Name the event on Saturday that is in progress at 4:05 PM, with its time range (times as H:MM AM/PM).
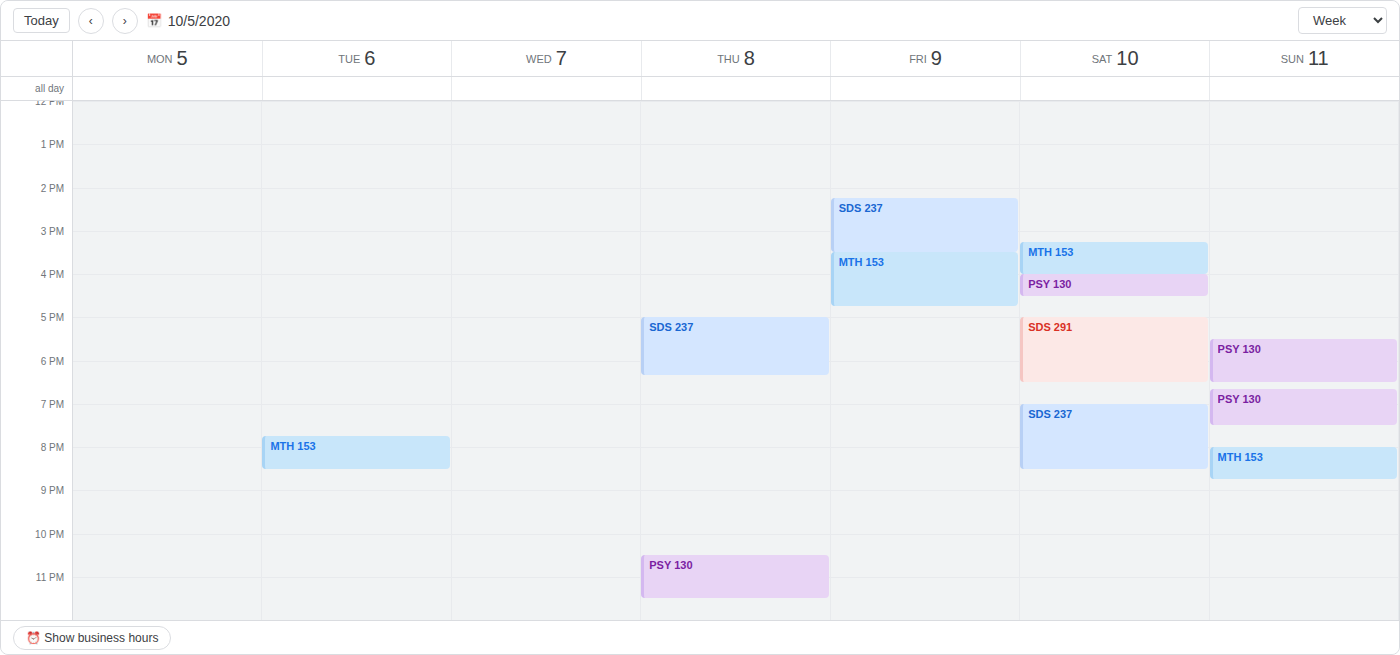
"PSY 130", 4:00 PM to 4:30 PM